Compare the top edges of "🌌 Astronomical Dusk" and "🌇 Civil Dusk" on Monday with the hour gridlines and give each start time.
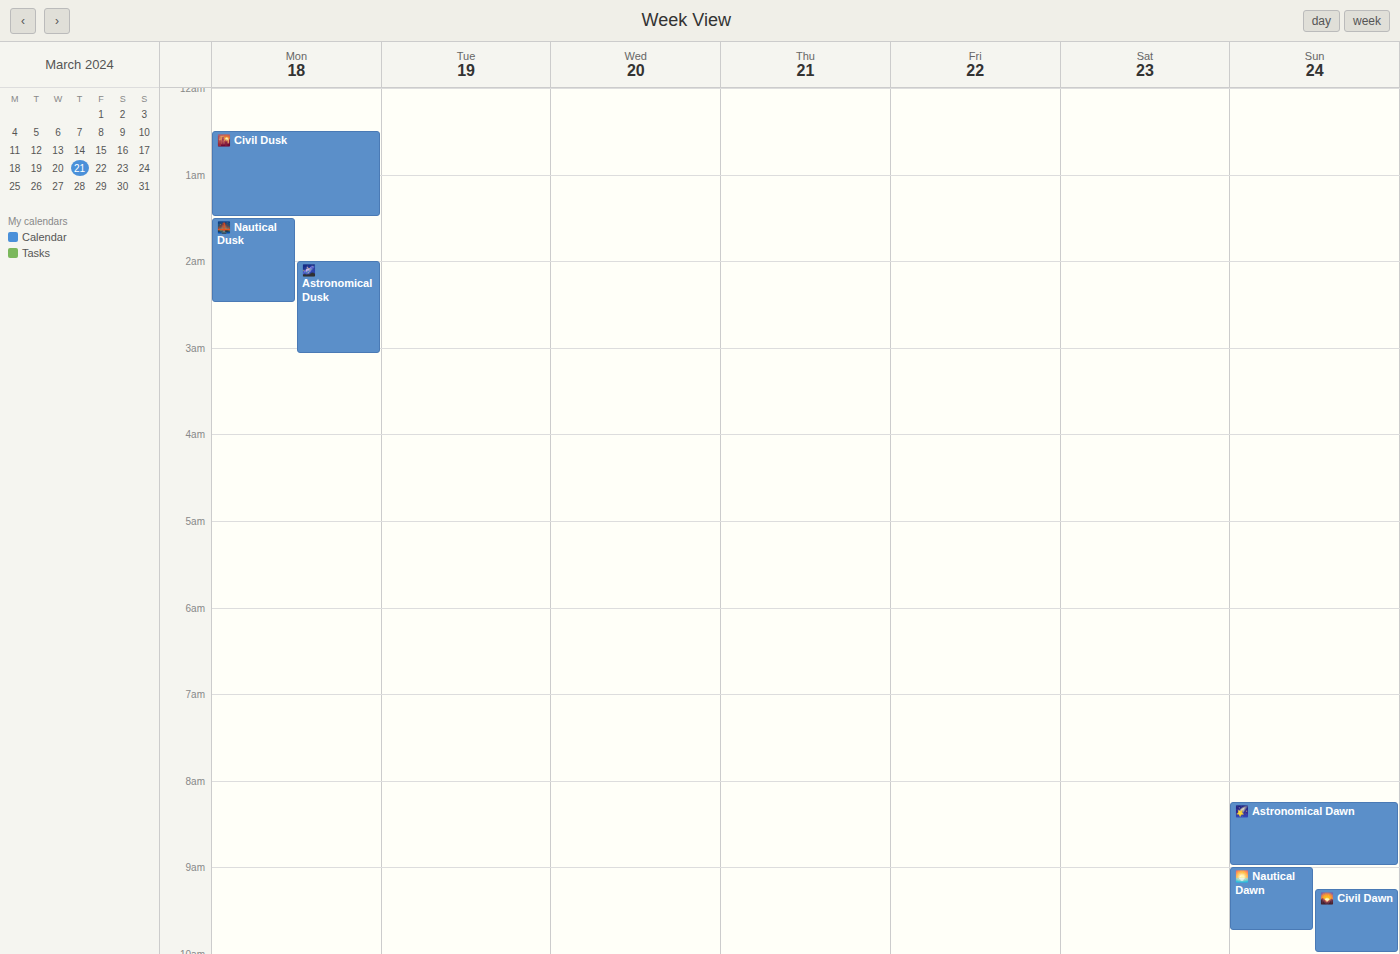
"🌌 Astronomical Dusk": 2:00 AM, exactly on the 2 AM line. "🌇 Civil Dusk": 12:30 AM, halfway between the 12 AM and 1 AM lines.